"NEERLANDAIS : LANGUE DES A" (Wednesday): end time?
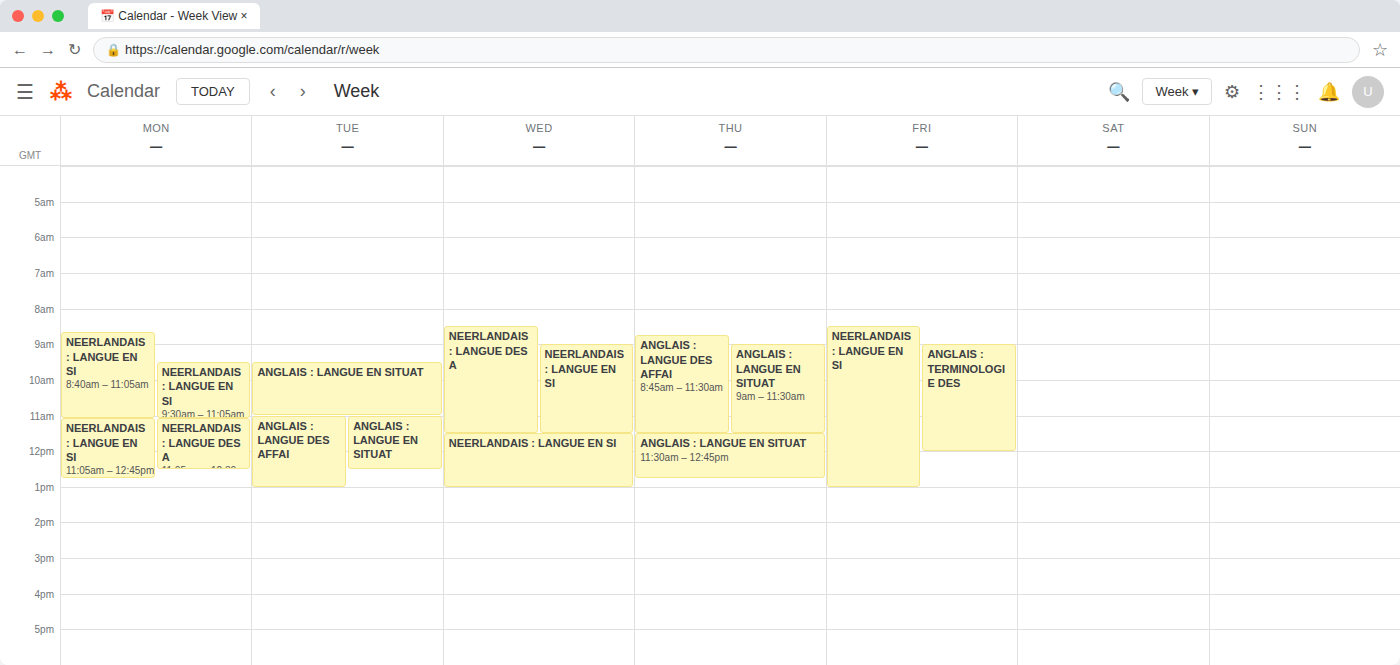
11:30